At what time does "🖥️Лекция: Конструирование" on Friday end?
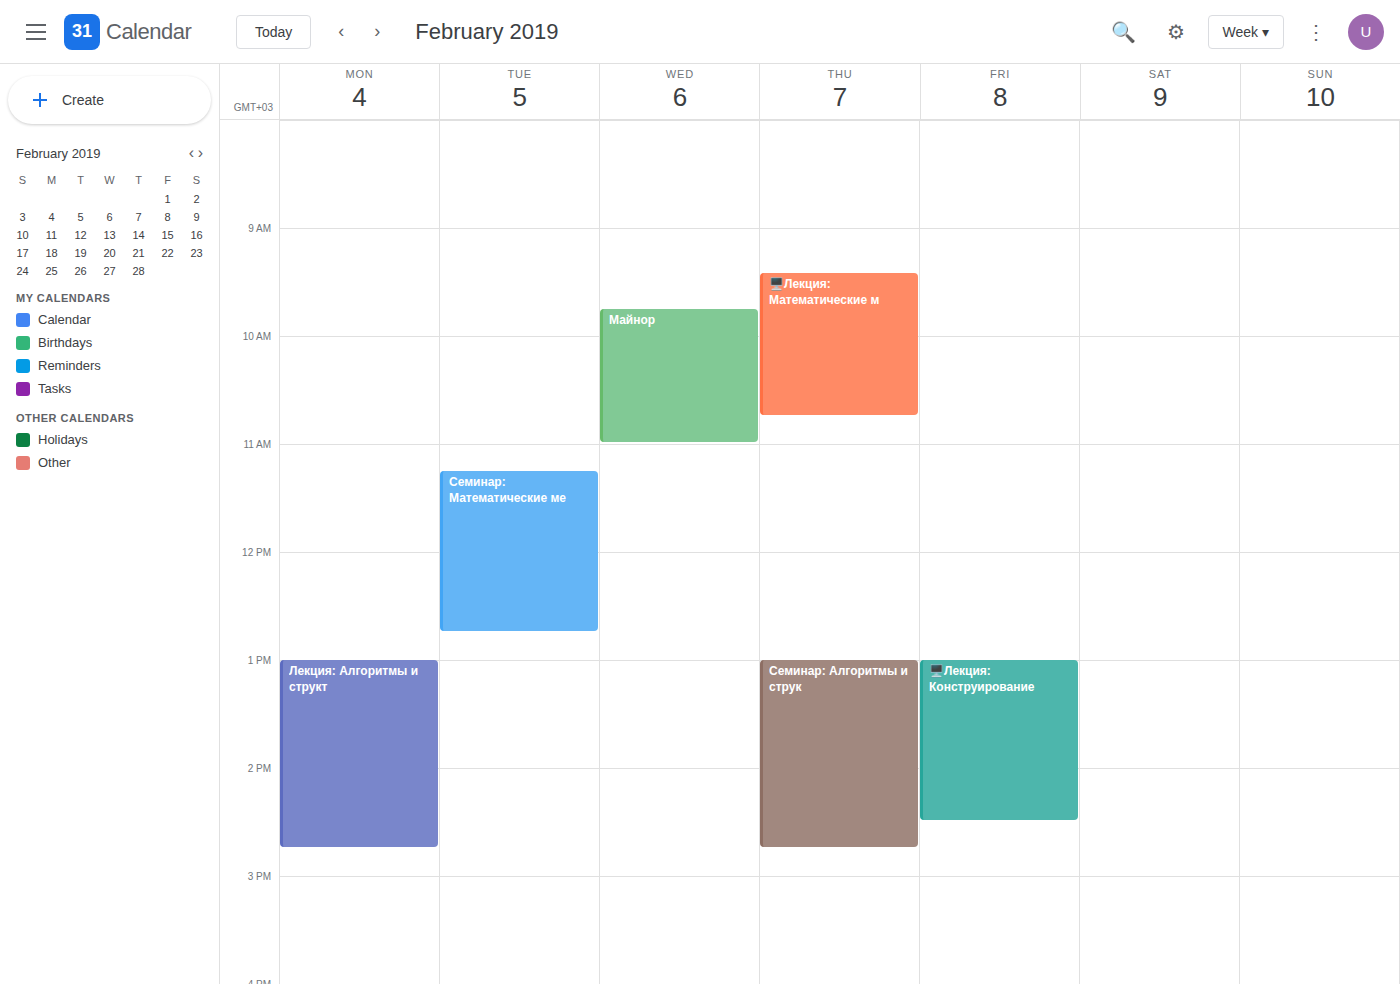
2:30 PM